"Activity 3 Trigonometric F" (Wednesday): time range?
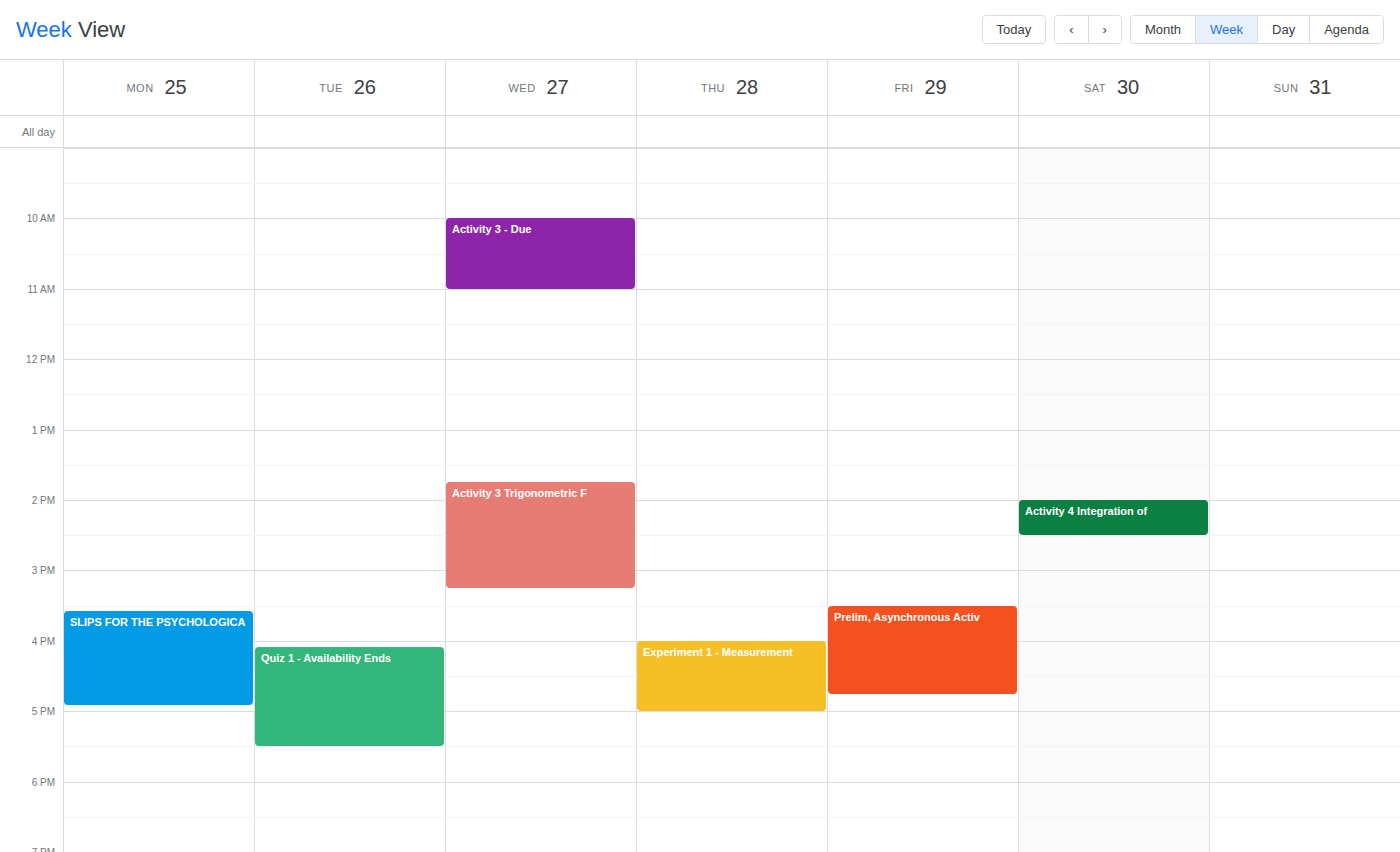
1:45 PM to 3:15 PM